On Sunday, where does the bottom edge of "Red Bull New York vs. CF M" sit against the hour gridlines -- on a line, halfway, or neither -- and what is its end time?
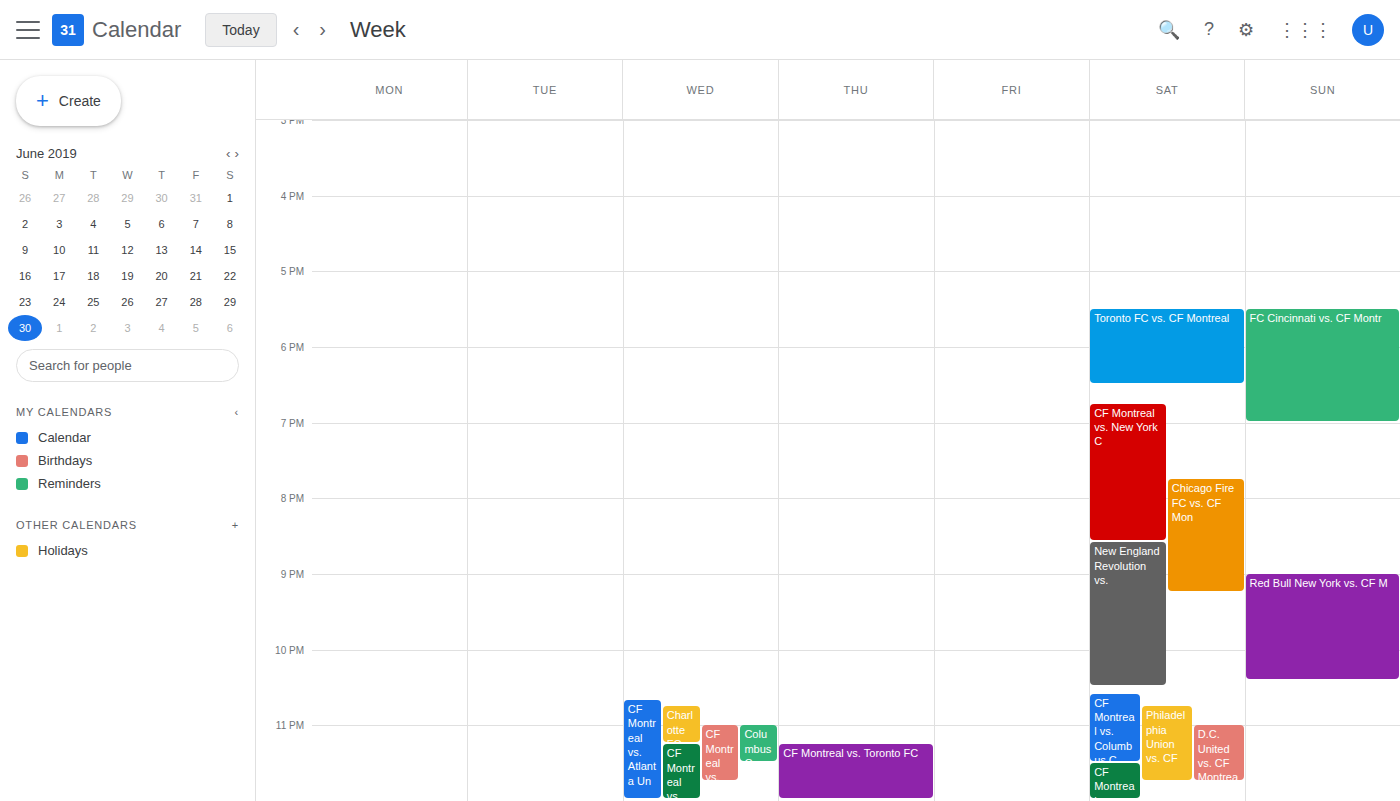
10:25 PM -- neither: 25 minutes below the 10 PM line and 35 minutes above the 11 PM line.